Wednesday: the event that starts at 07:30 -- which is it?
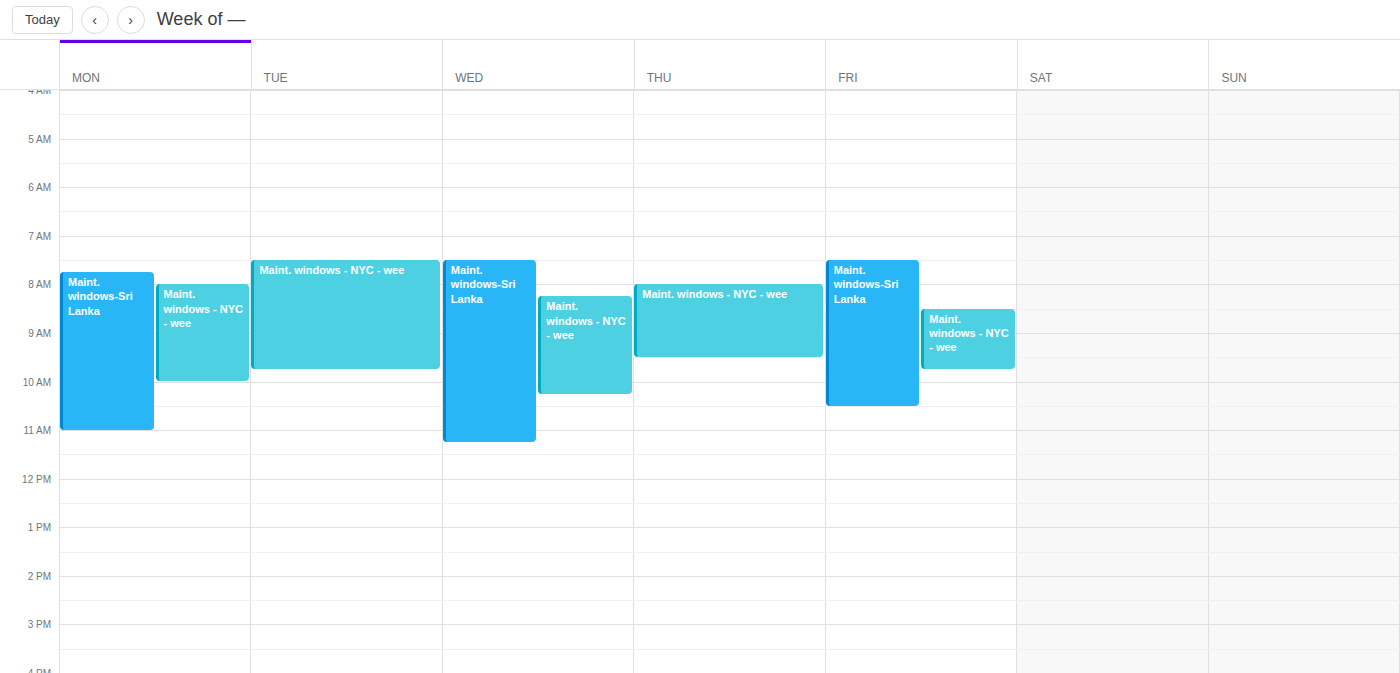
"Maint. windows-Sri Lanka"